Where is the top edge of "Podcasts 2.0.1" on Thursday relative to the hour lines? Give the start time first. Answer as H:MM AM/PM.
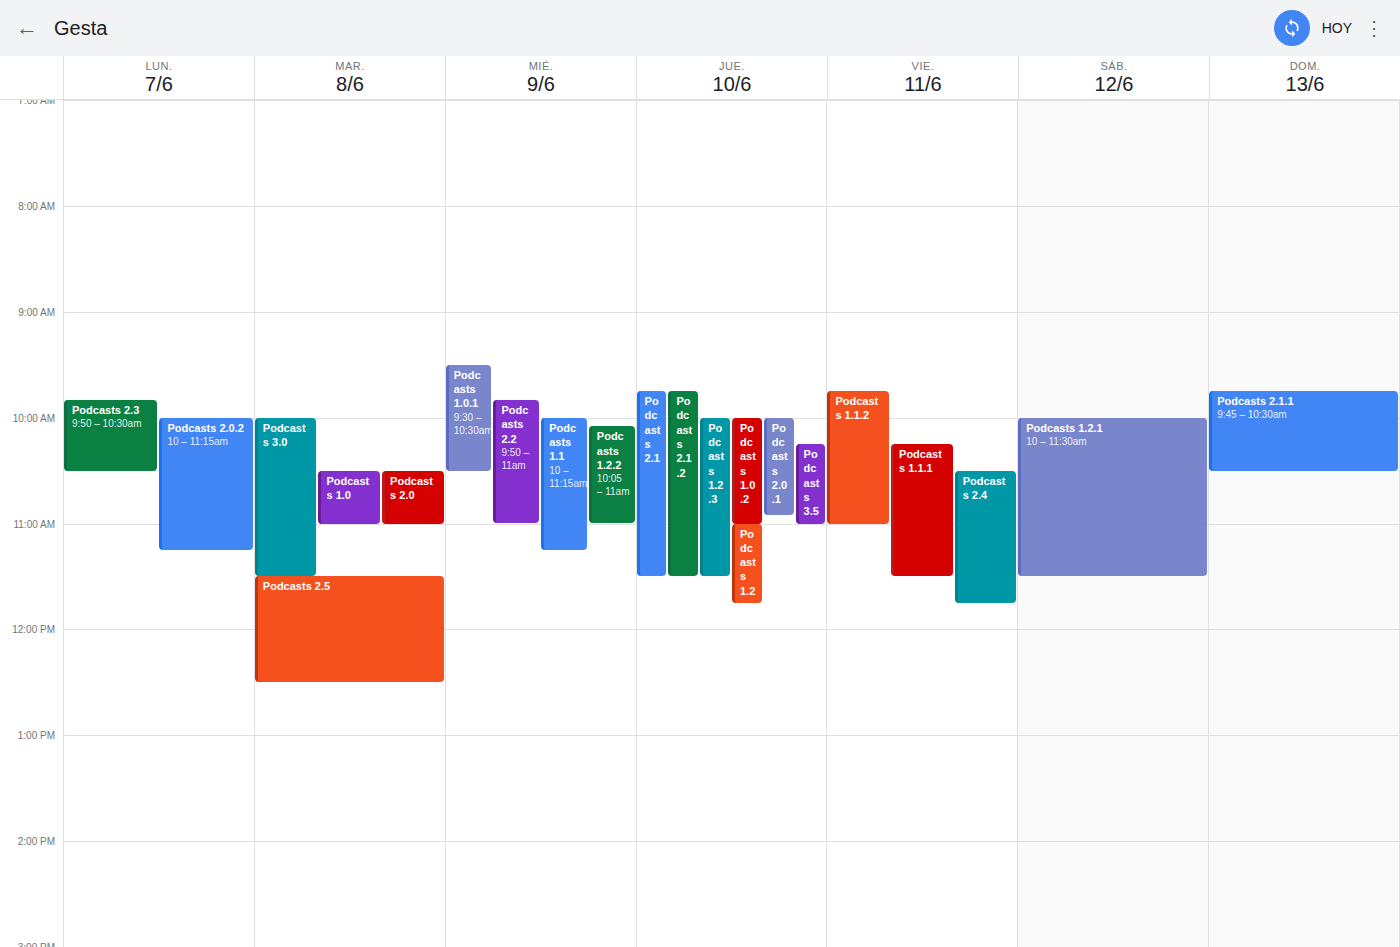
10:00 AM -- exactly on the 10 AM line.